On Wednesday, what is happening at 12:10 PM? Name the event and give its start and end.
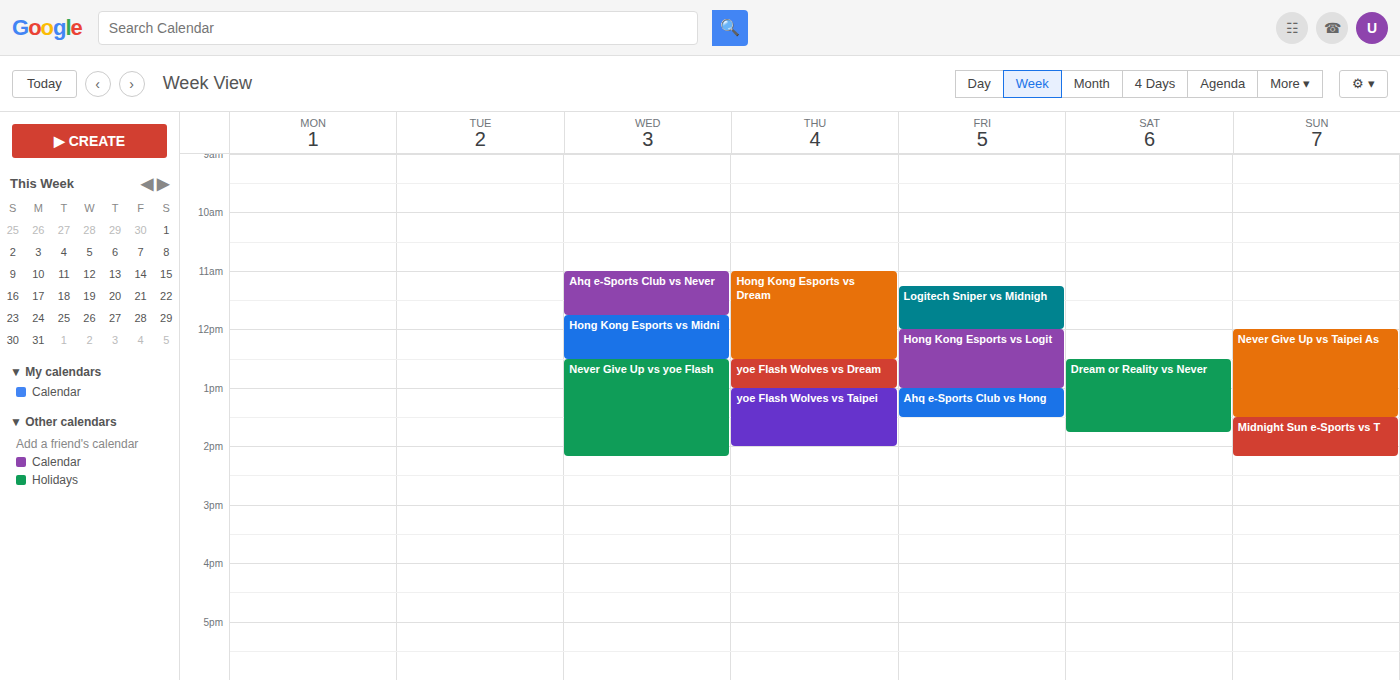
"Hong Kong Esports vs Midni", 11:45 AM to 12:30 PM